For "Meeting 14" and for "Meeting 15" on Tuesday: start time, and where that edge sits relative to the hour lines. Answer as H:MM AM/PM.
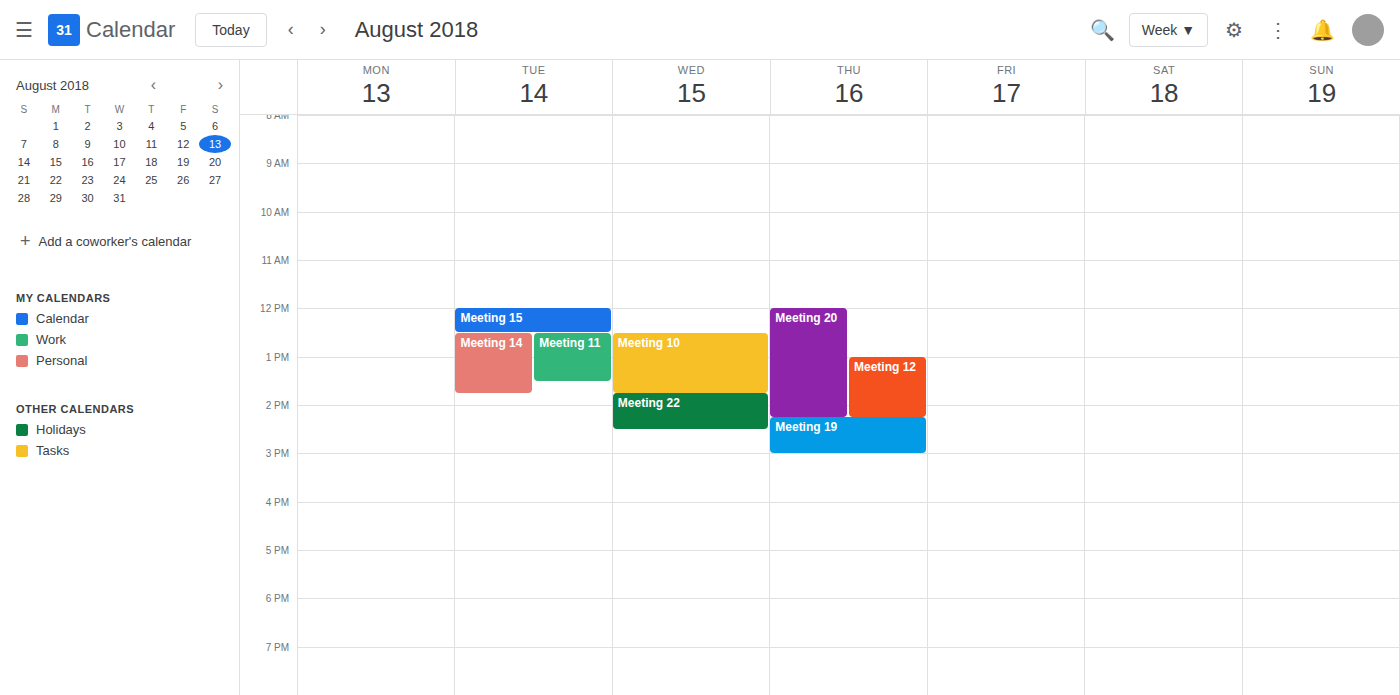
"Meeting 14": 12:30 PM, halfway between the 12 PM and 1 PM lines. "Meeting 15": 12:00 PM, exactly on the 12 PM line.